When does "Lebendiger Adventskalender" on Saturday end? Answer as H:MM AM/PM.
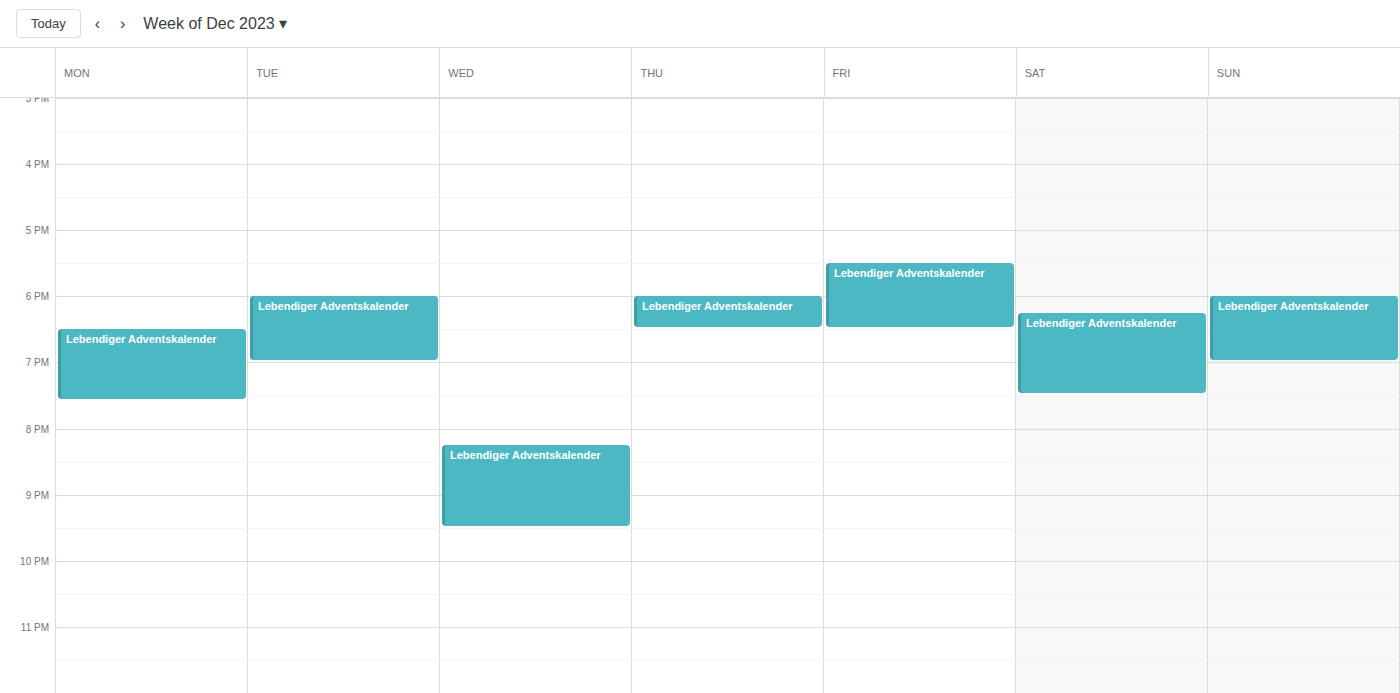
7:30 PM